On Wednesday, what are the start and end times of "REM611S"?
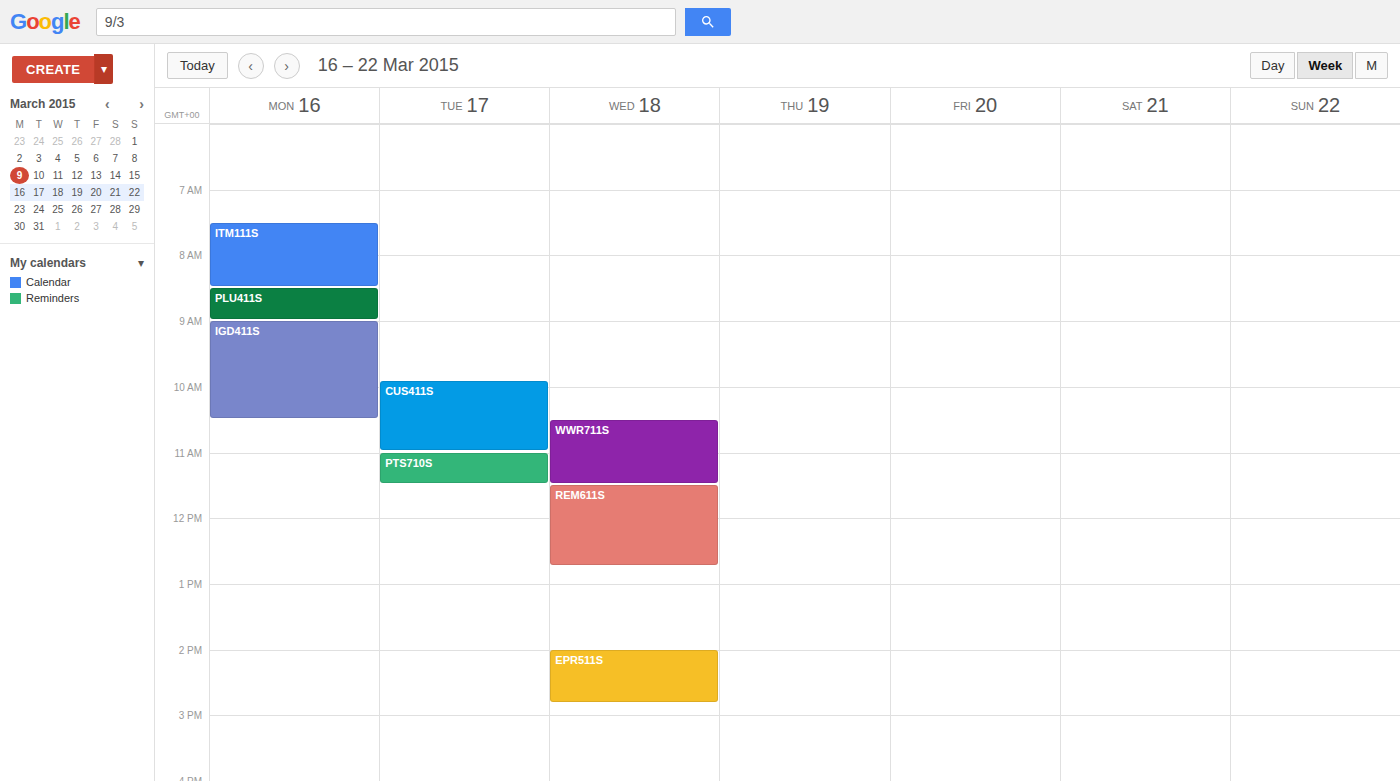
11:30 AM to 12:45 PM